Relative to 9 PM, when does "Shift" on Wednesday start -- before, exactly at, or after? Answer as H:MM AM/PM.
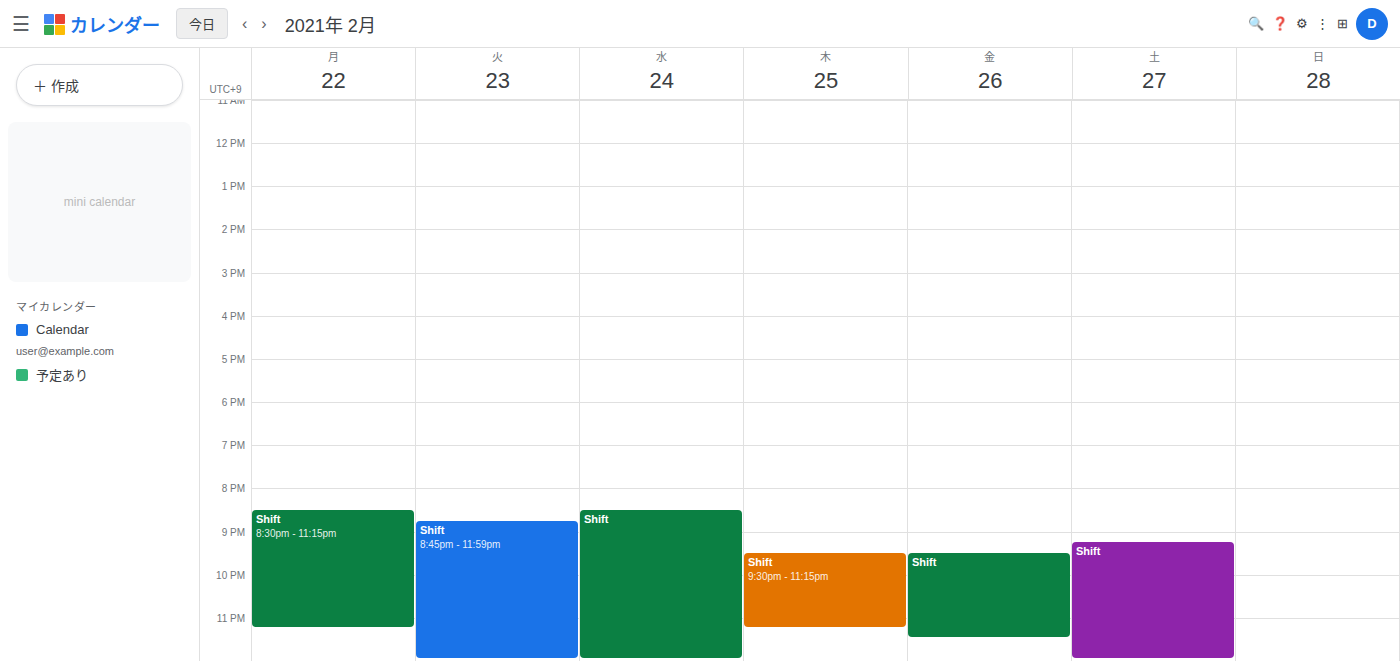
8:30 PM -- before 9 PM, 30 minutes above the 9 PM line.